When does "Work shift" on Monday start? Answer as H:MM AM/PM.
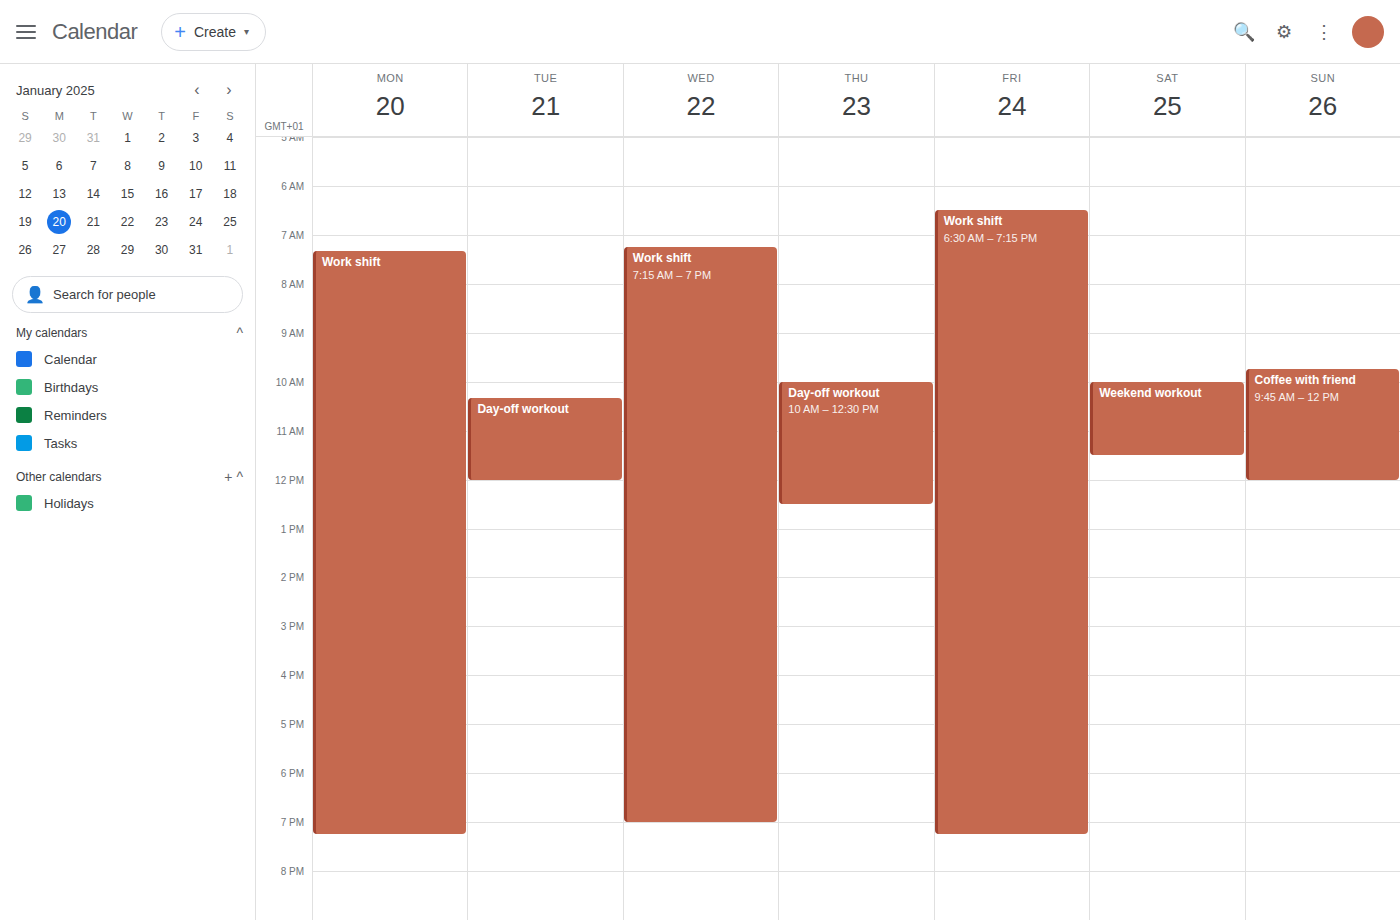
7:20 AM